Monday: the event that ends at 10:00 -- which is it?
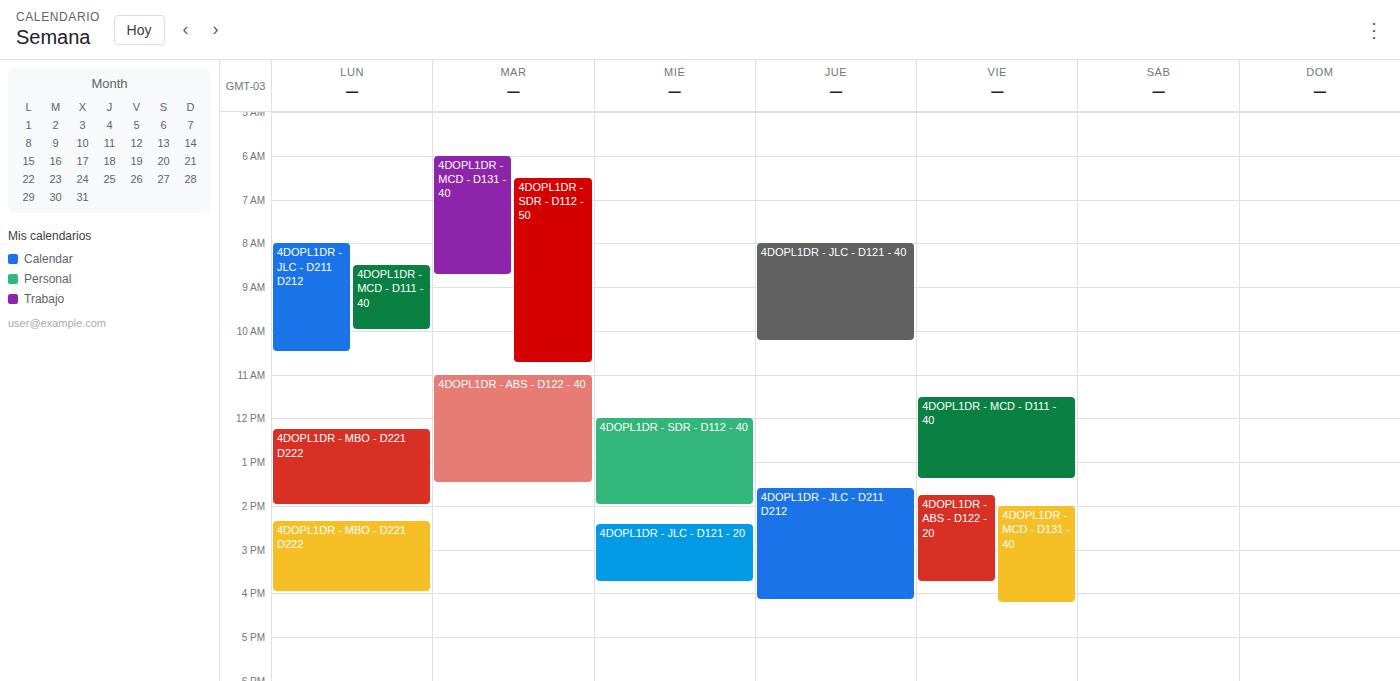
"4DOPL1DR - MCD - D111 - 40"